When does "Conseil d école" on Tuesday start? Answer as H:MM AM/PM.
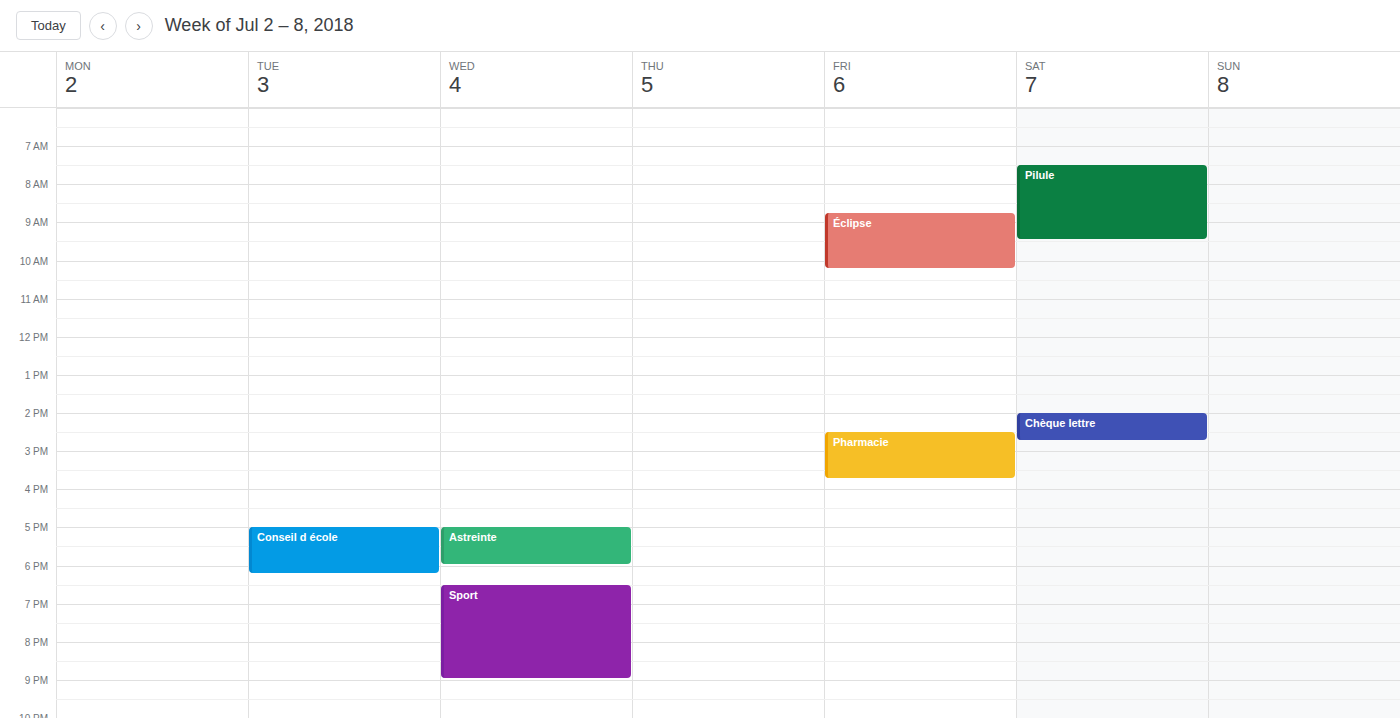
5:00 PM